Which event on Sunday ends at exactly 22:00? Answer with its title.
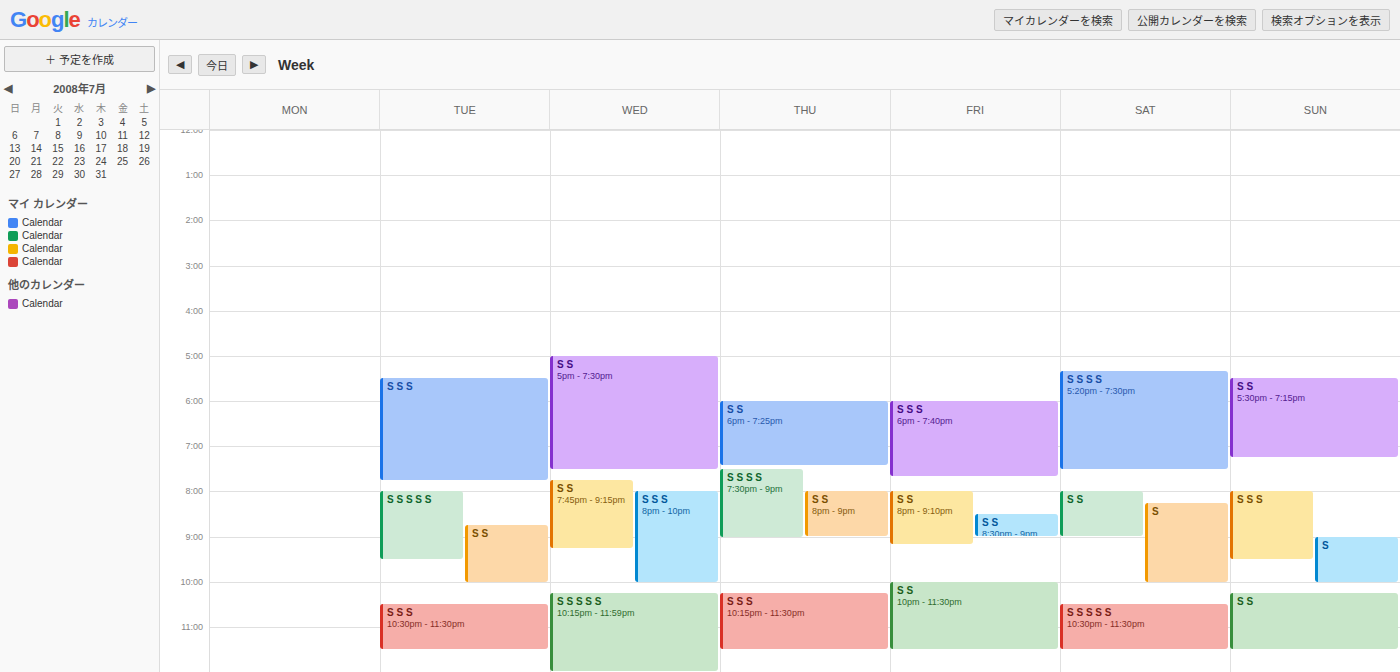
"S"